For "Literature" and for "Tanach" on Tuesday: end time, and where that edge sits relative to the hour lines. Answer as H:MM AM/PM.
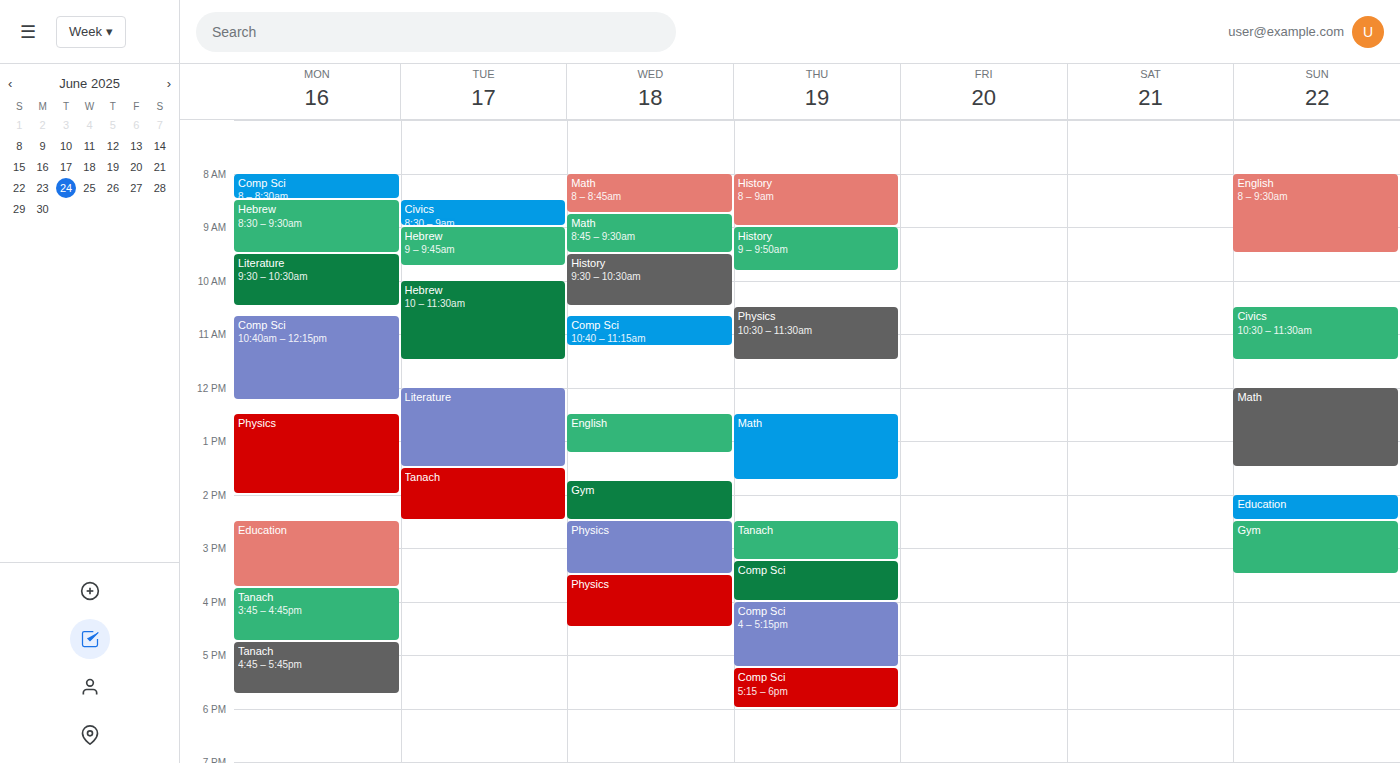
"Literature": 1:30 PM, halfway between the 1 PM and 2 PM lines. "Tanach": 2:30 PM, halfway between the 2 PM and 3 PM lines.